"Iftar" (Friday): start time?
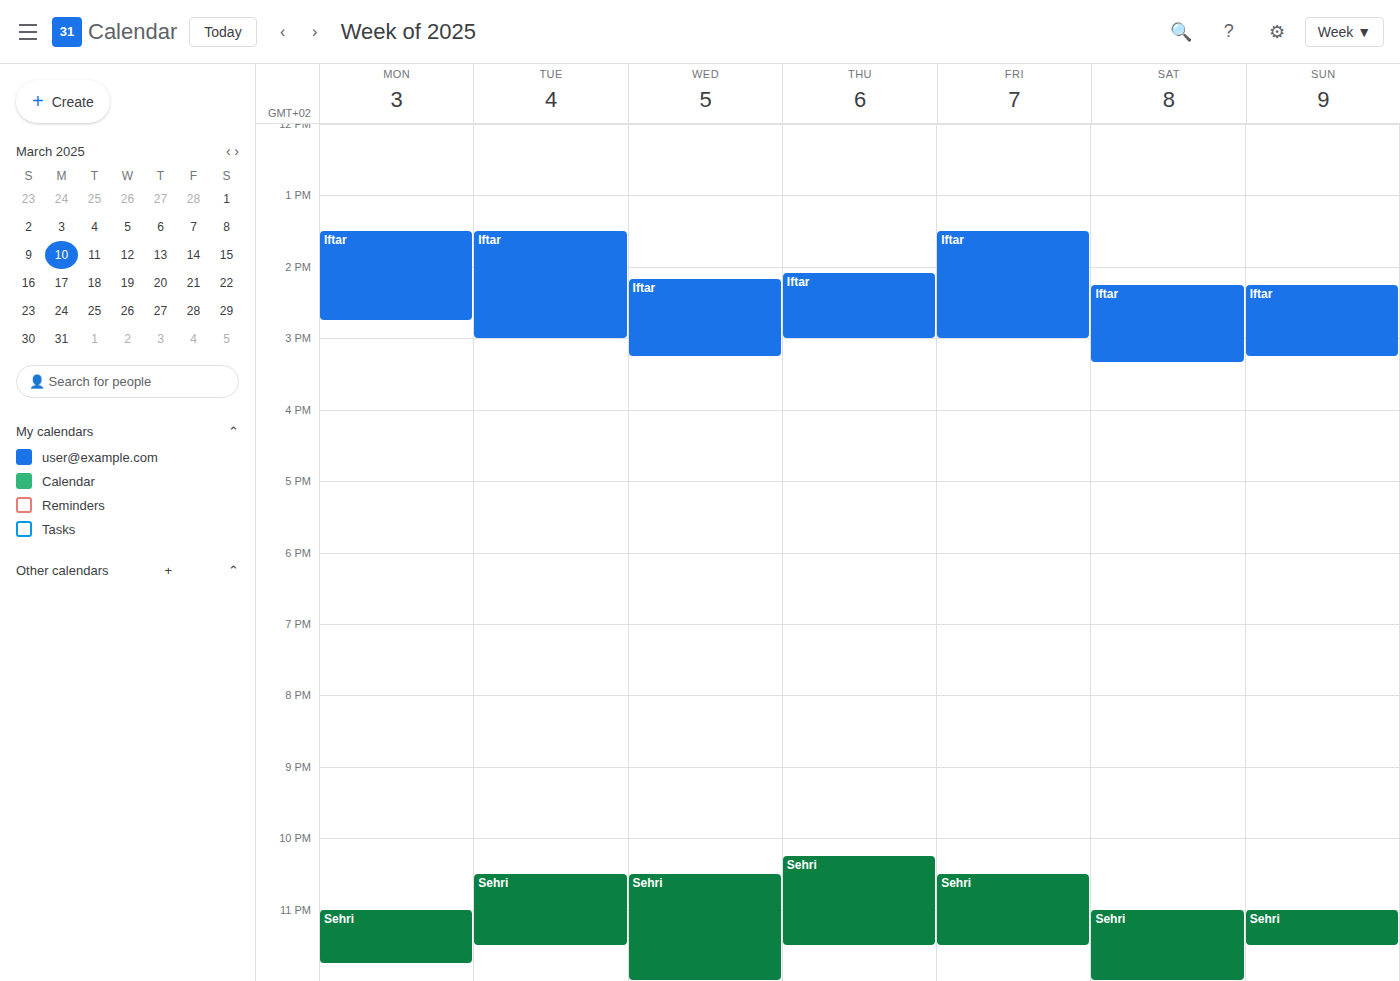
1:30 PM